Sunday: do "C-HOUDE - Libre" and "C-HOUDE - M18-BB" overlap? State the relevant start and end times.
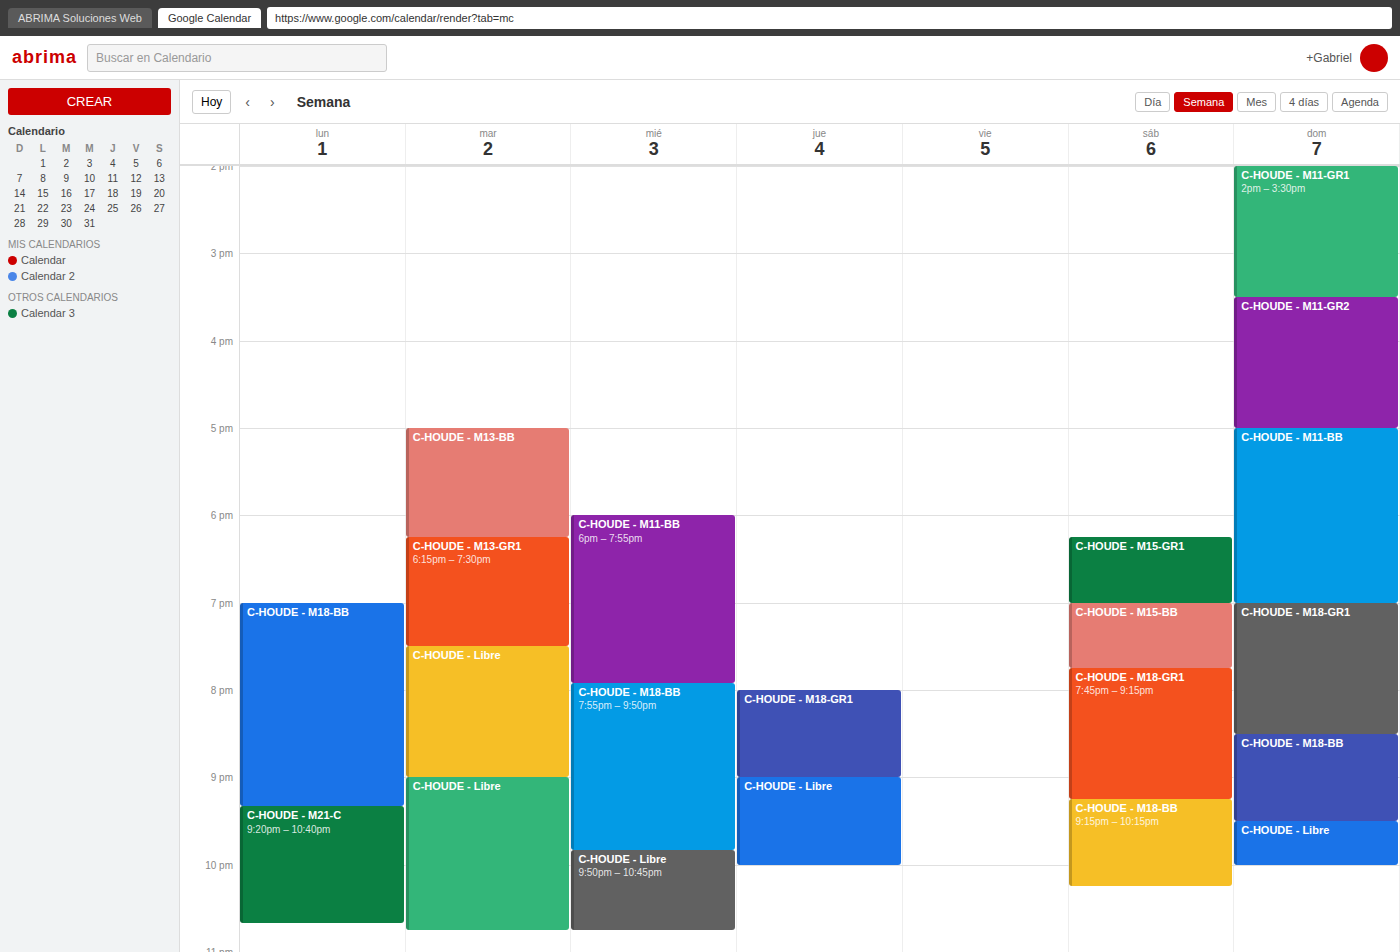
"C-HOUDE - M18-BB" ends at 21:30, exactly when "C-HOUDE - Libre" starts -- they touch but do not overlap.